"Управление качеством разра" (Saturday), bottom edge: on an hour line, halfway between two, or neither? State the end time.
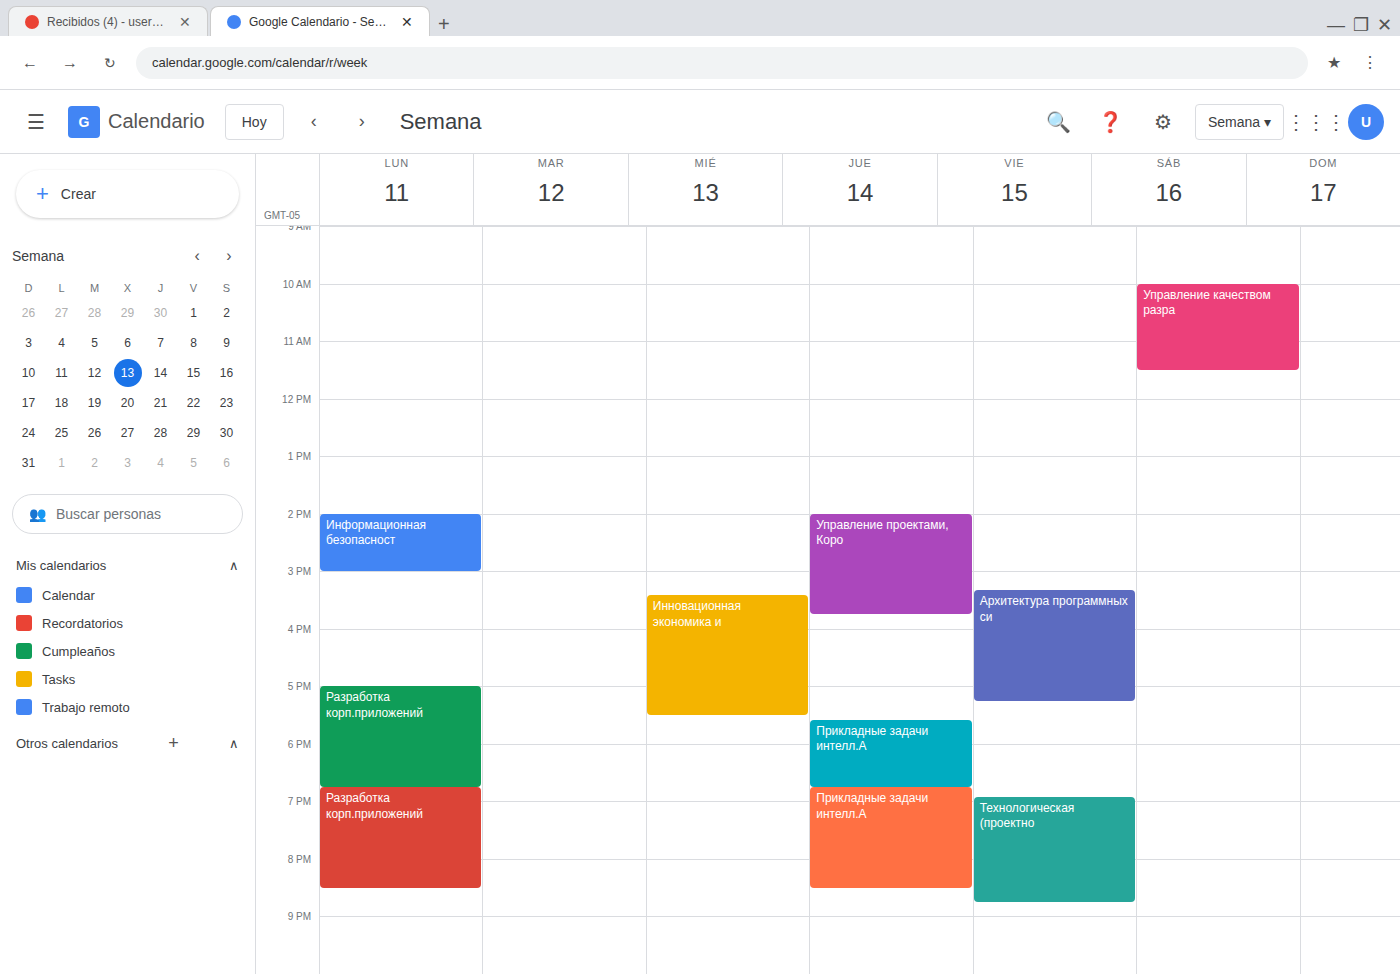
11:30 -- halfway between the 11:00 and 12:00 lines.